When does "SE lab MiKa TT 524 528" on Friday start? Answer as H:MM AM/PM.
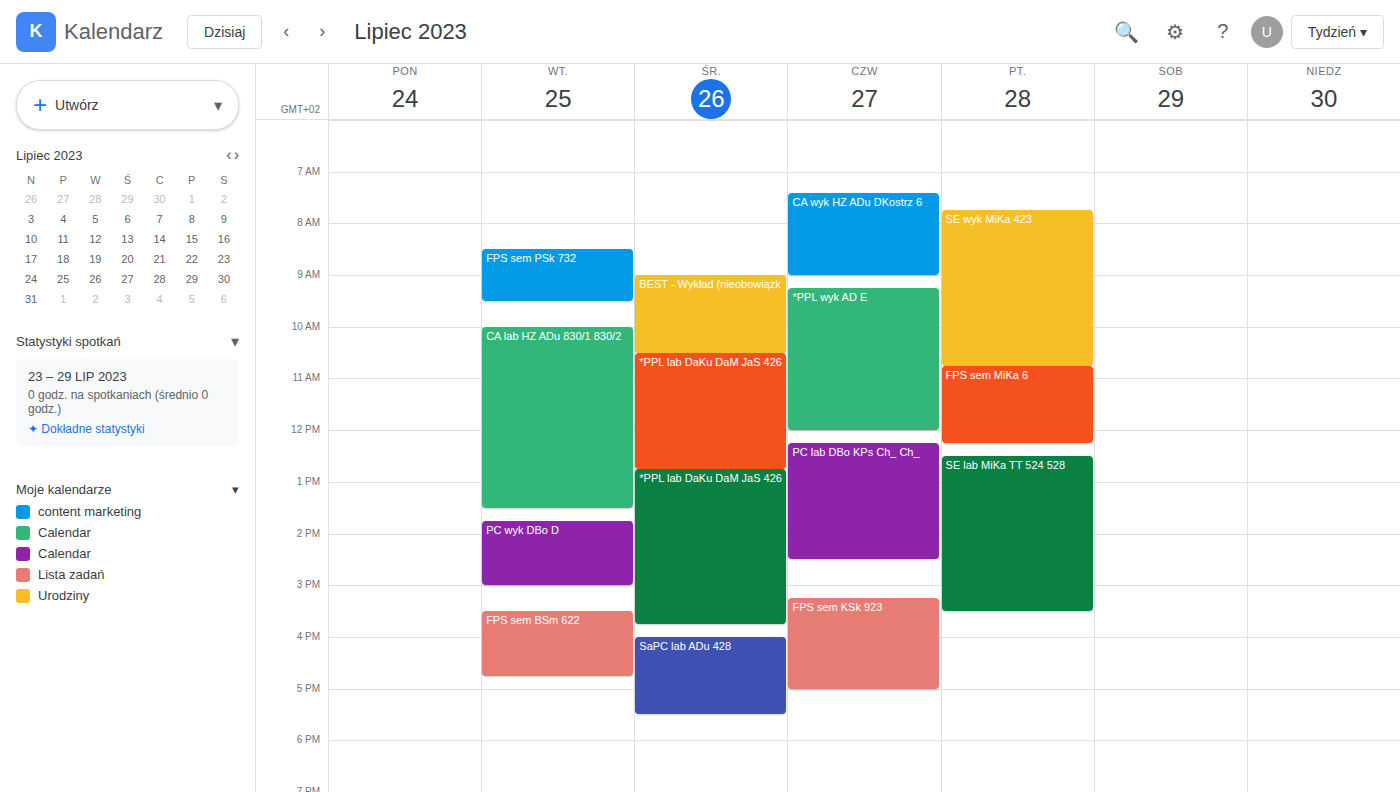
12:30 PM